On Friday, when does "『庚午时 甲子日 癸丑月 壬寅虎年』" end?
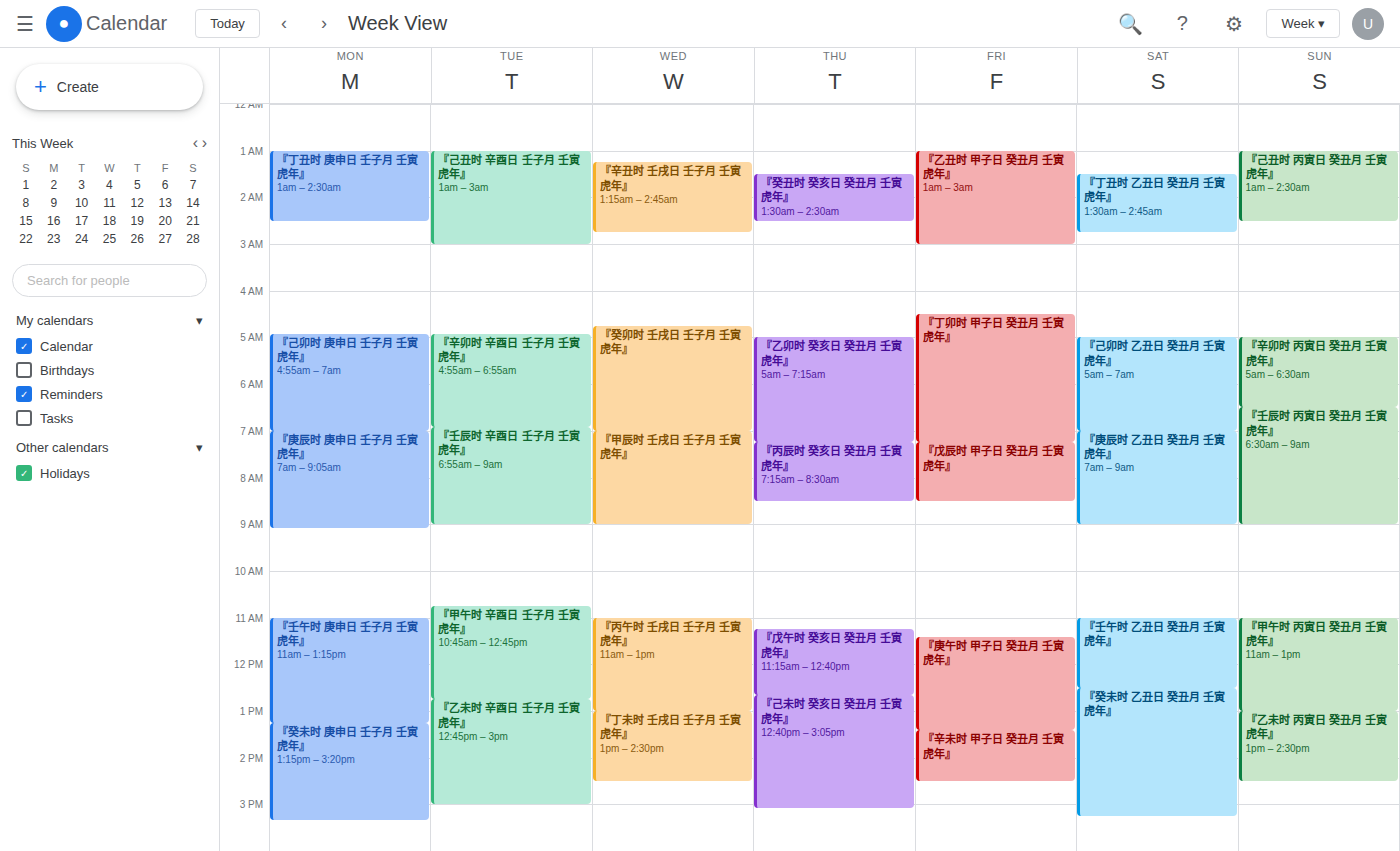
1:25 PM